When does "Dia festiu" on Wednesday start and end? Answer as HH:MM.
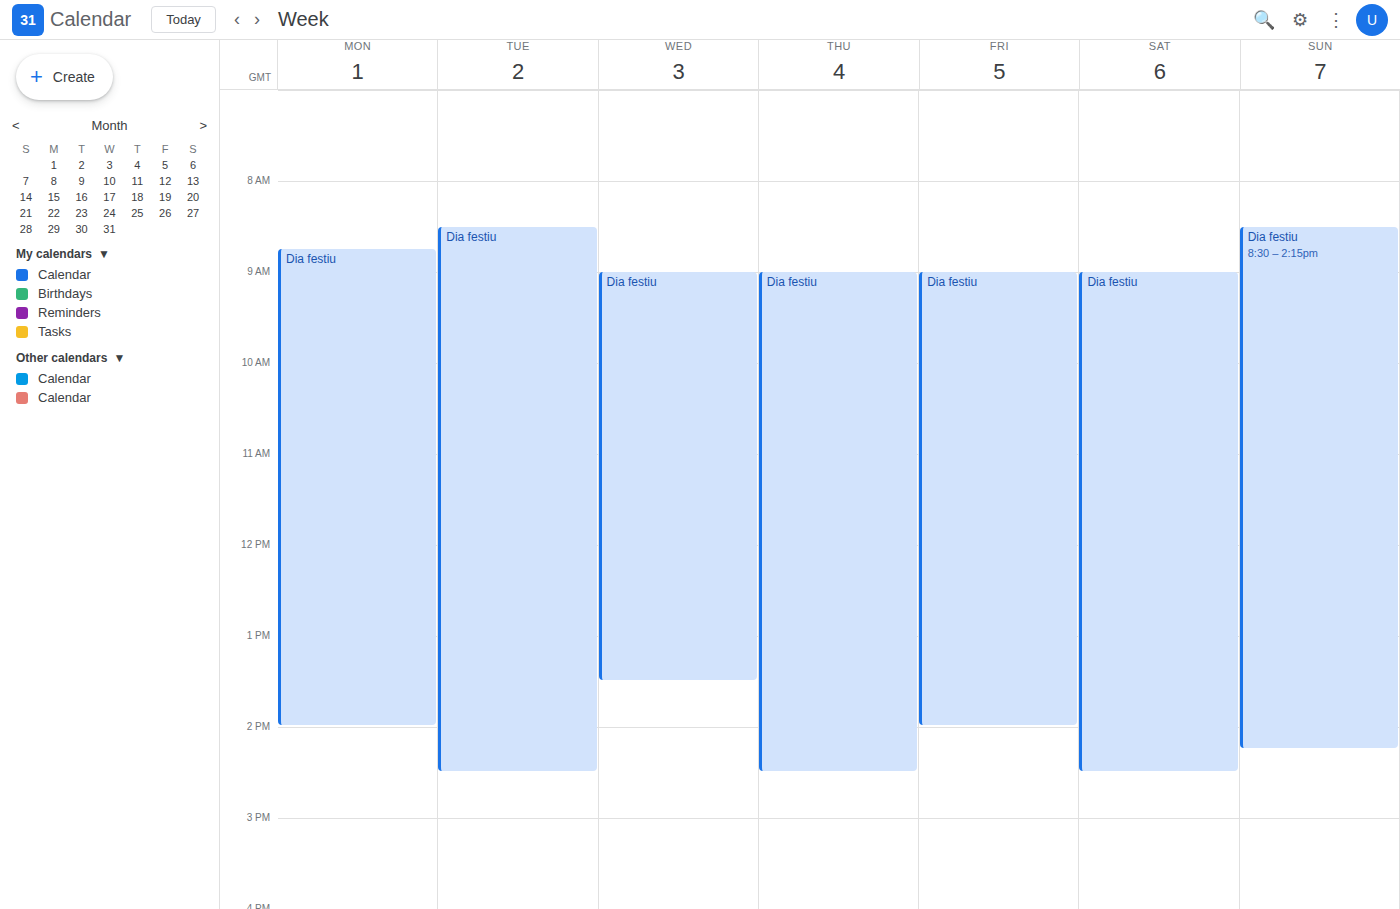
09:00 to 13:30